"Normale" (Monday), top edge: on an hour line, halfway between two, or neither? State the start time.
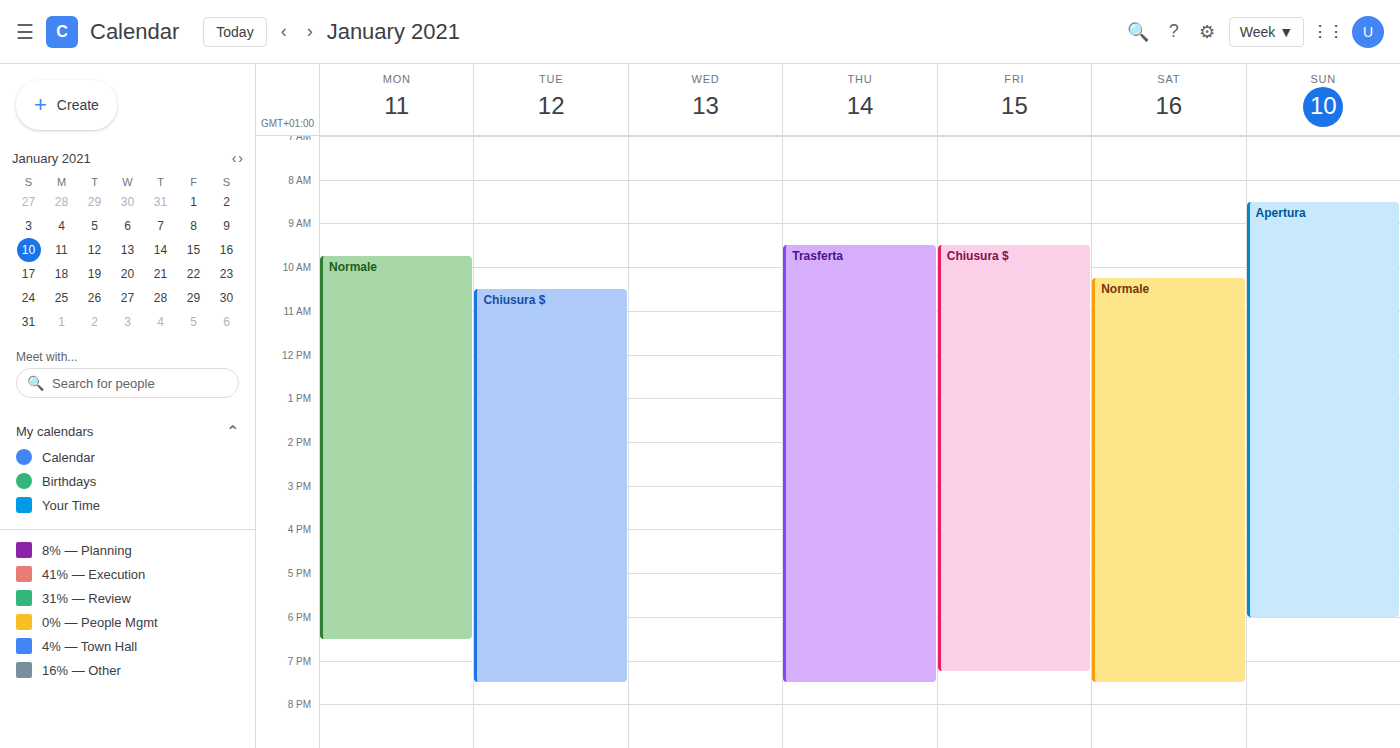
9:45 AM -- neither: three quarters of the way from the 9 AM line to the 10 AM line.